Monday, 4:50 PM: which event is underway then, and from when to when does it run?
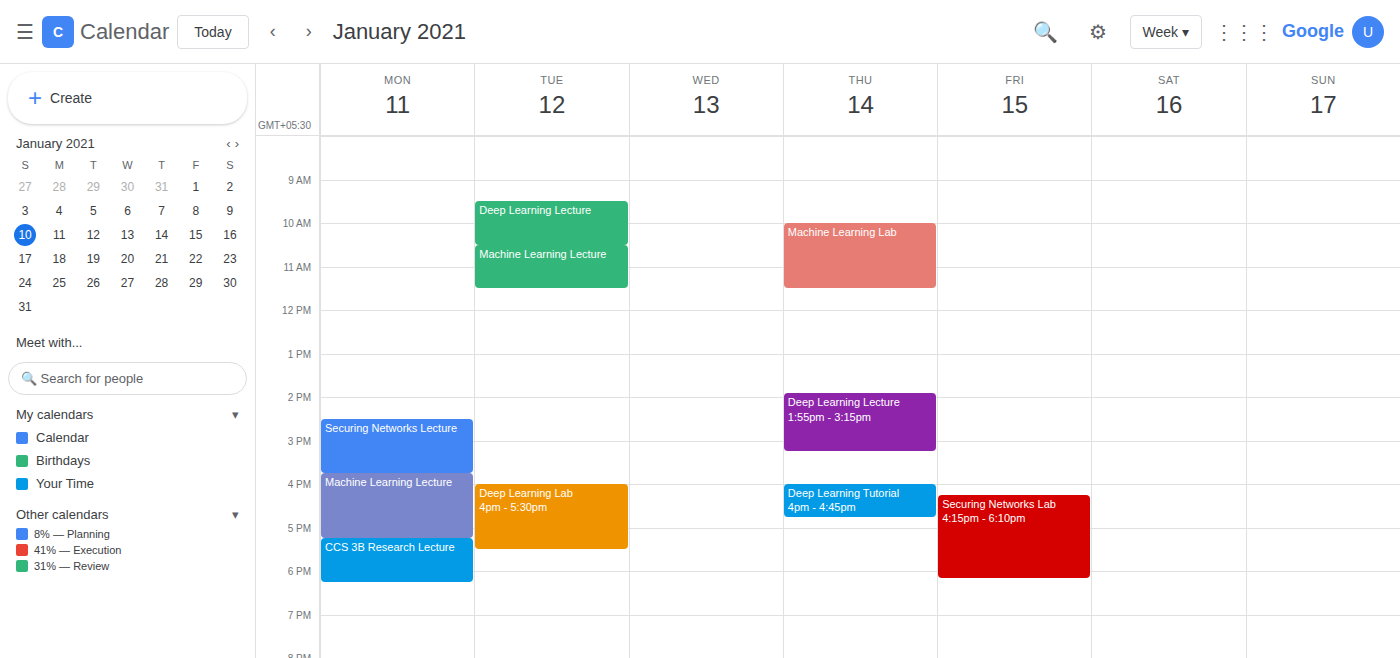
"Machine Learning Lecture", 3:45 PM to 5:15 PM